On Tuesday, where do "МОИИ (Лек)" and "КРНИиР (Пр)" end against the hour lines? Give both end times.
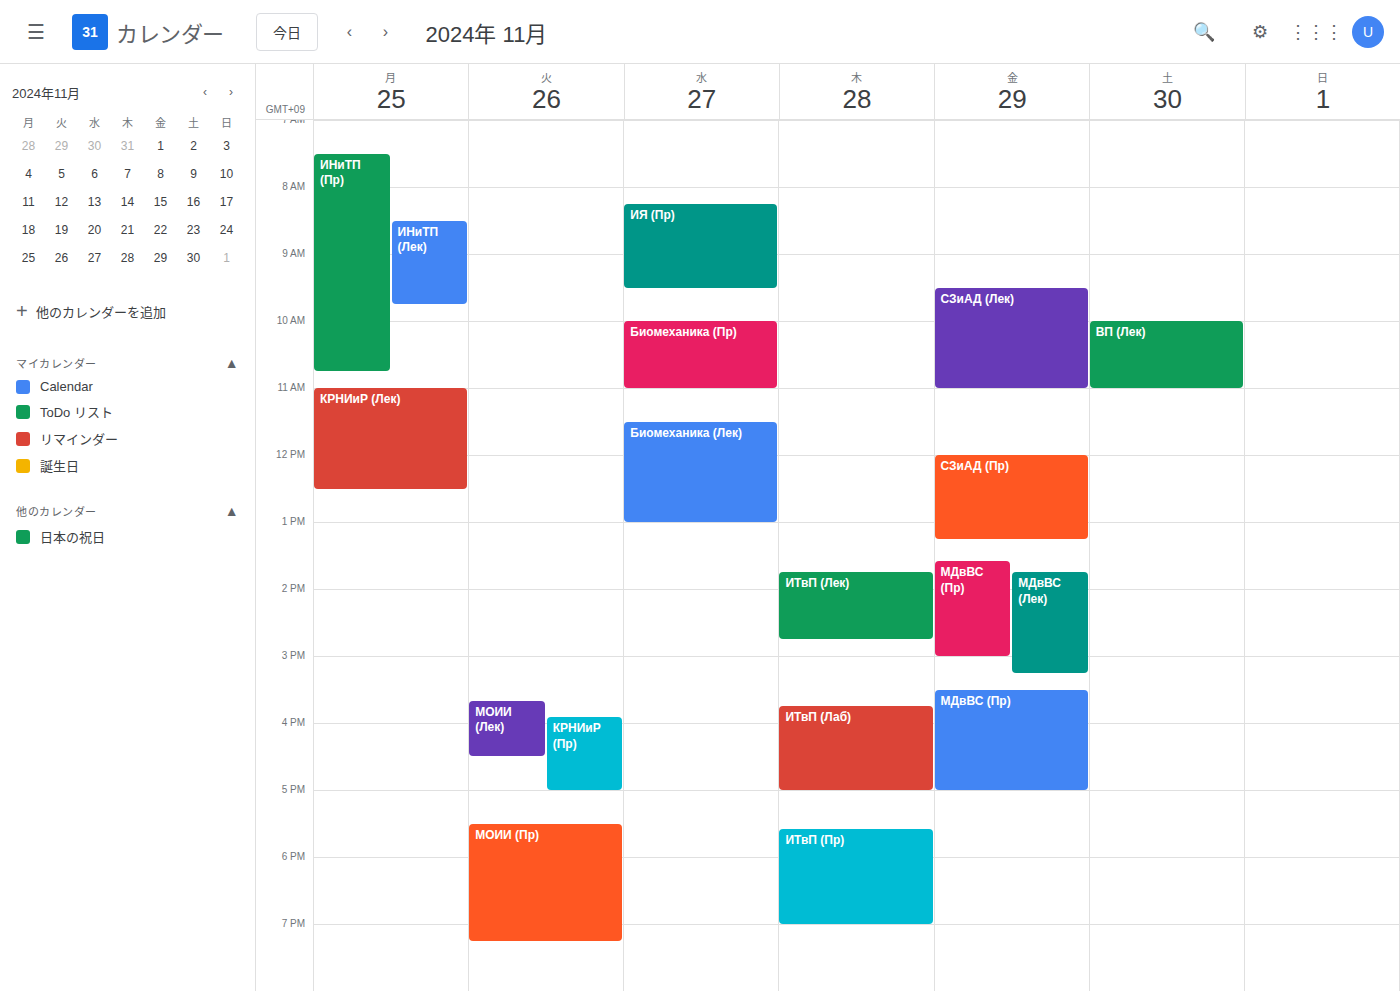
"МОИИ (Лек)": 4:30 PM, halfway between the 4 PM and 5 PM lines. "КРНИиР (Пр)": 5:00 PM, exactly on the 5 PM line.